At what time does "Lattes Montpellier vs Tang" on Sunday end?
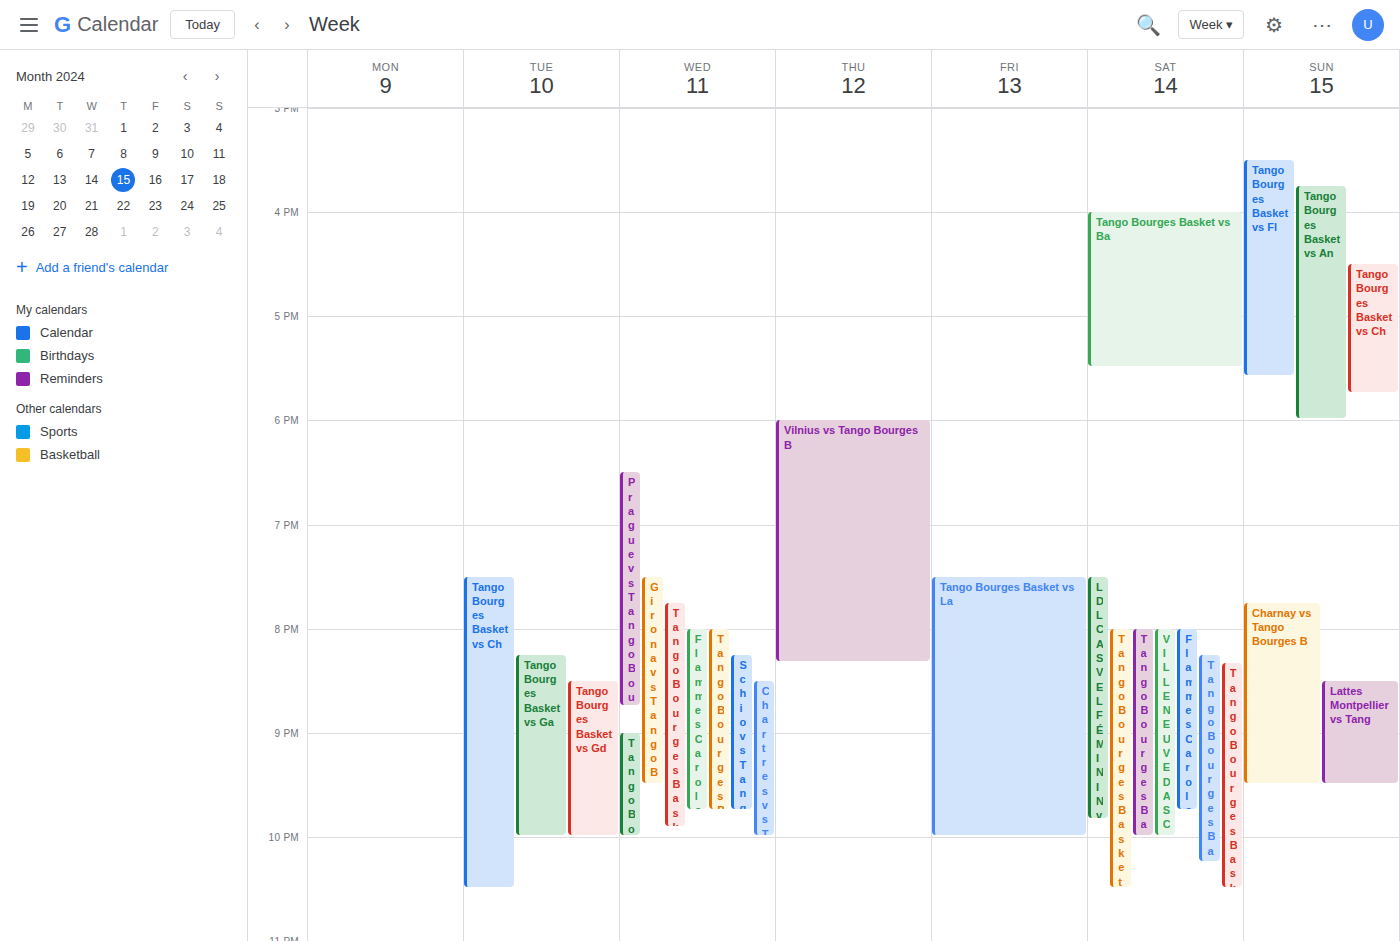
9:30 PM